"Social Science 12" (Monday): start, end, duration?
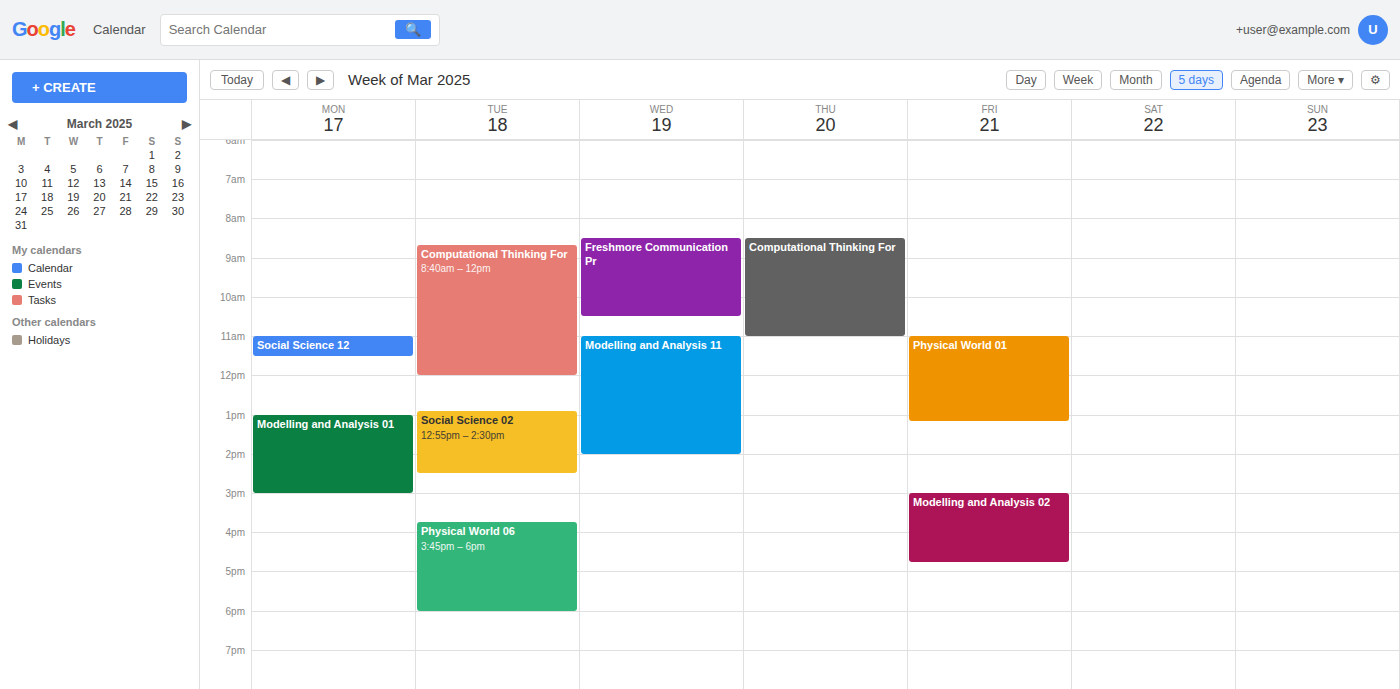
11:00 AM to 11:30 AM, 30 minutes